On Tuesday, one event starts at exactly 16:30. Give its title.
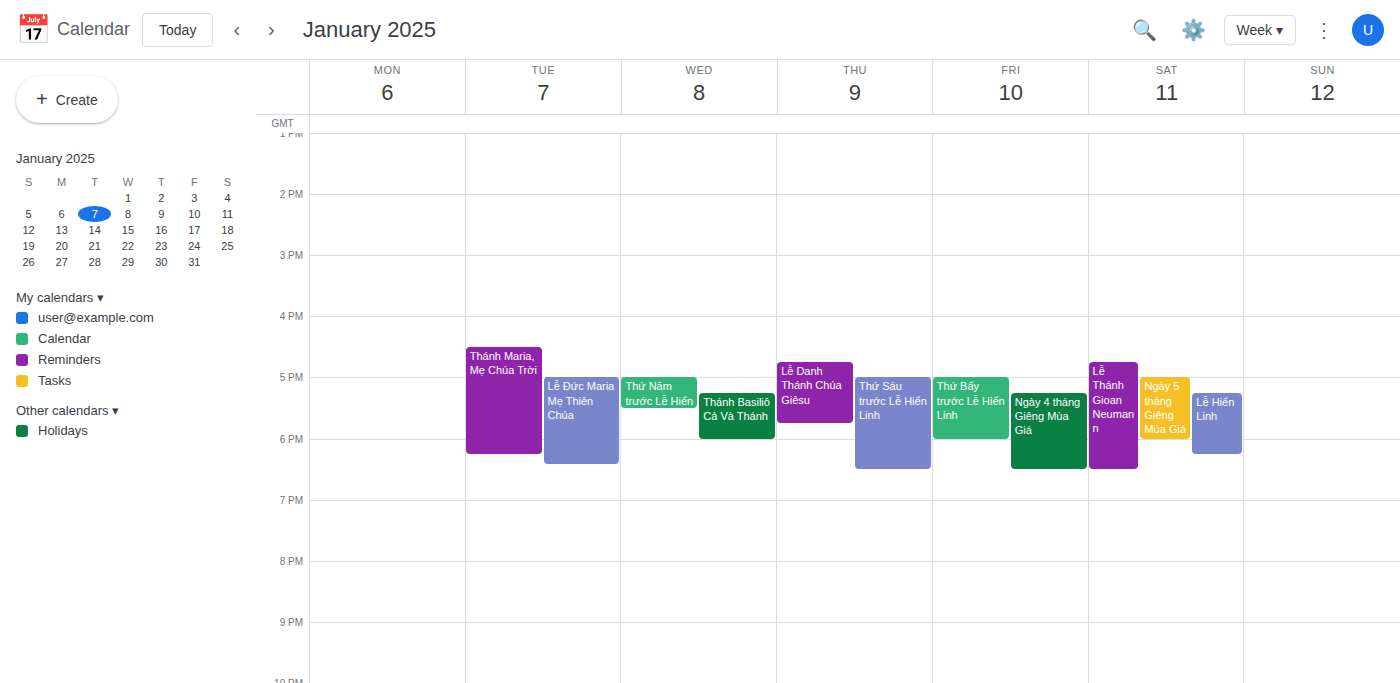
"Thánh Maria, Mẹ Chúa Trời"